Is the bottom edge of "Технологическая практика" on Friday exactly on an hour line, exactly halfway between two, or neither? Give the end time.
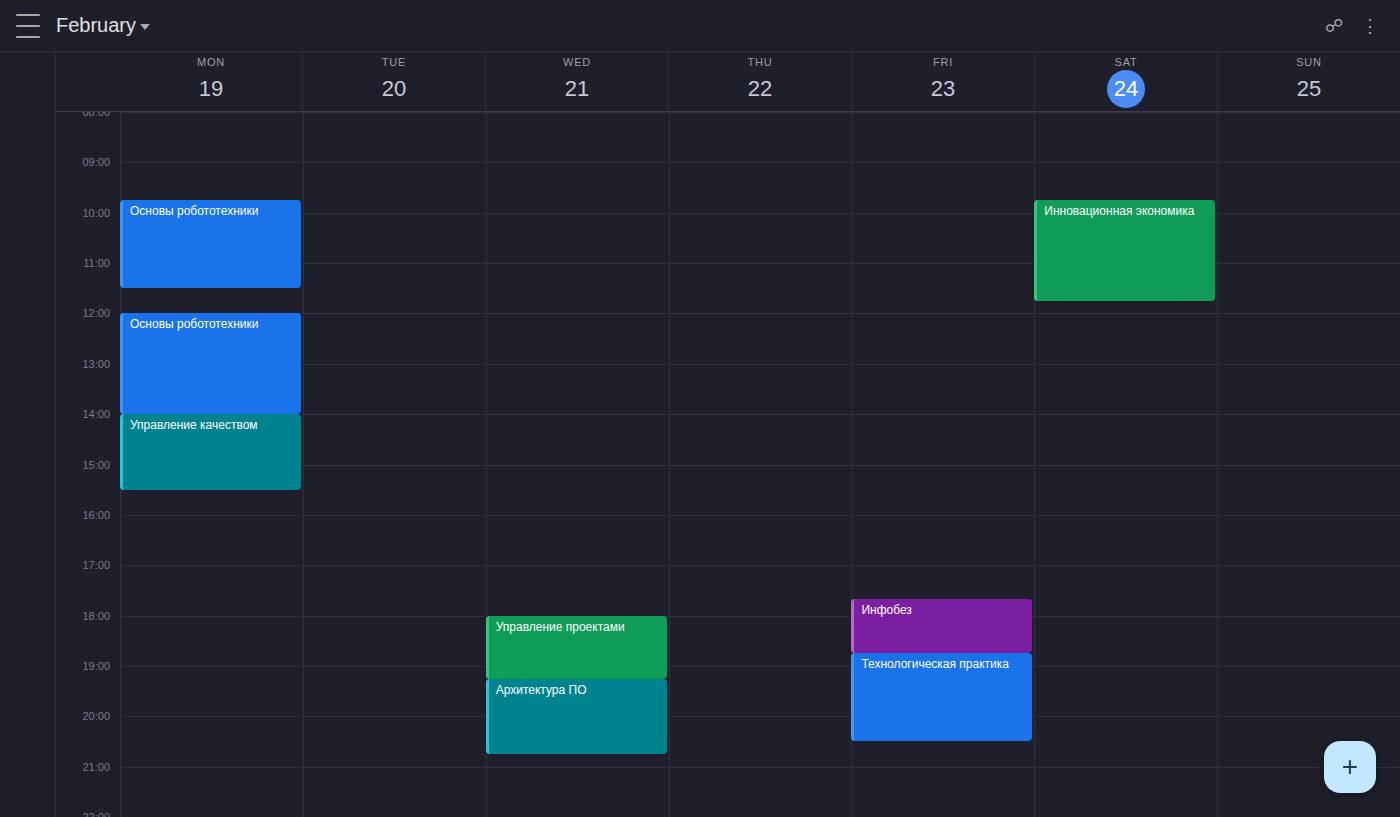
20:30 -- halfway between the 20:00 and 21:00 lines.